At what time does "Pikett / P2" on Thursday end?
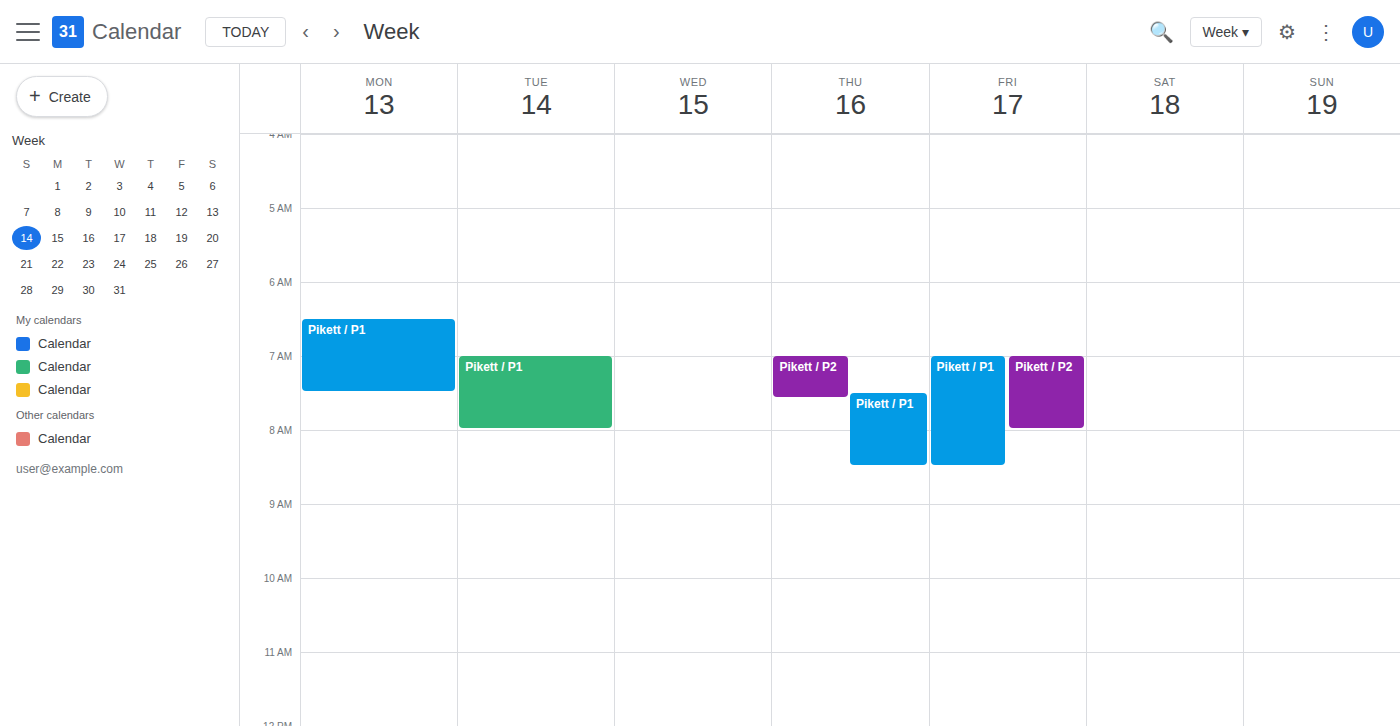
7:35 AM